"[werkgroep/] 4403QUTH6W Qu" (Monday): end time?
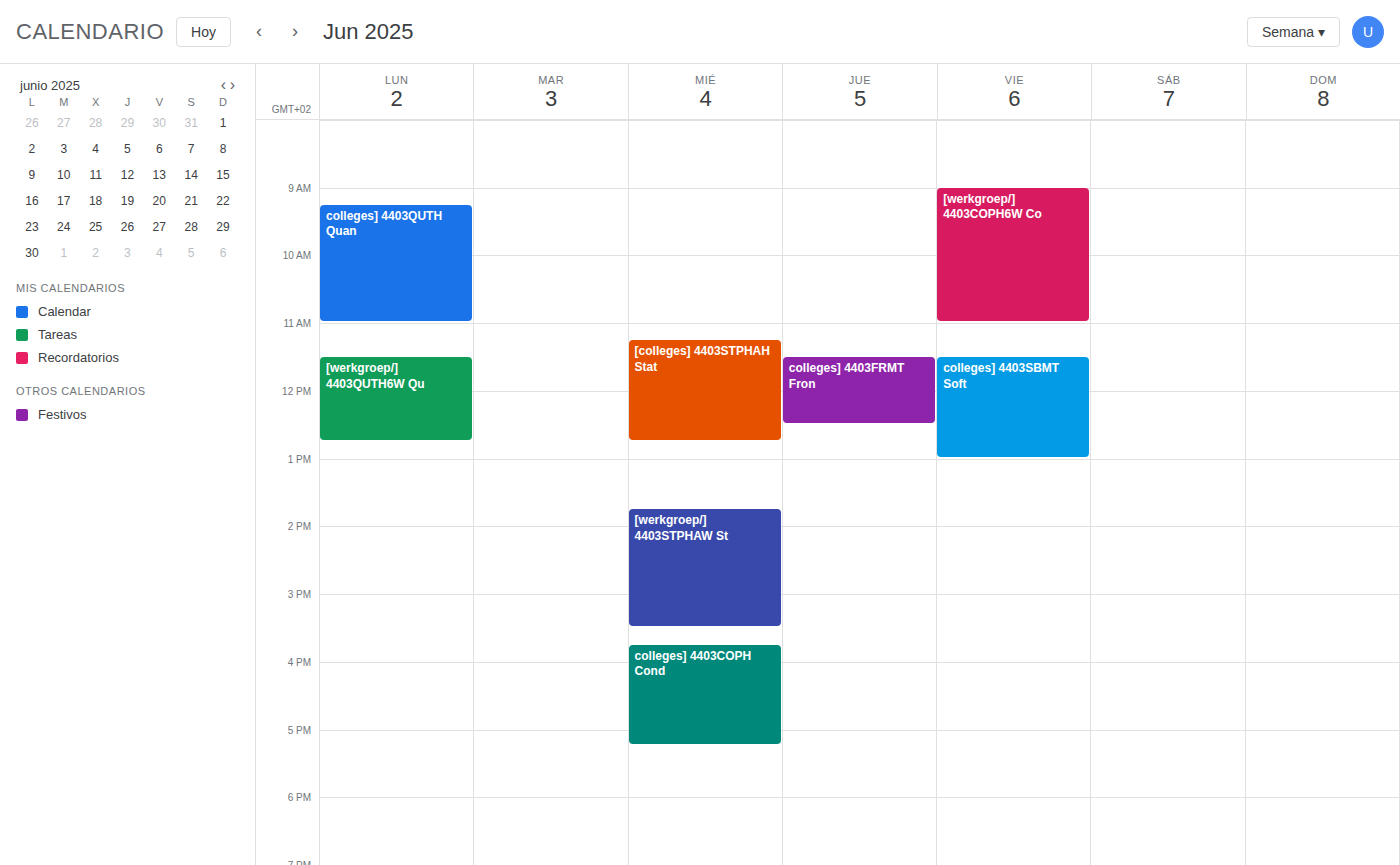
12:45 PM